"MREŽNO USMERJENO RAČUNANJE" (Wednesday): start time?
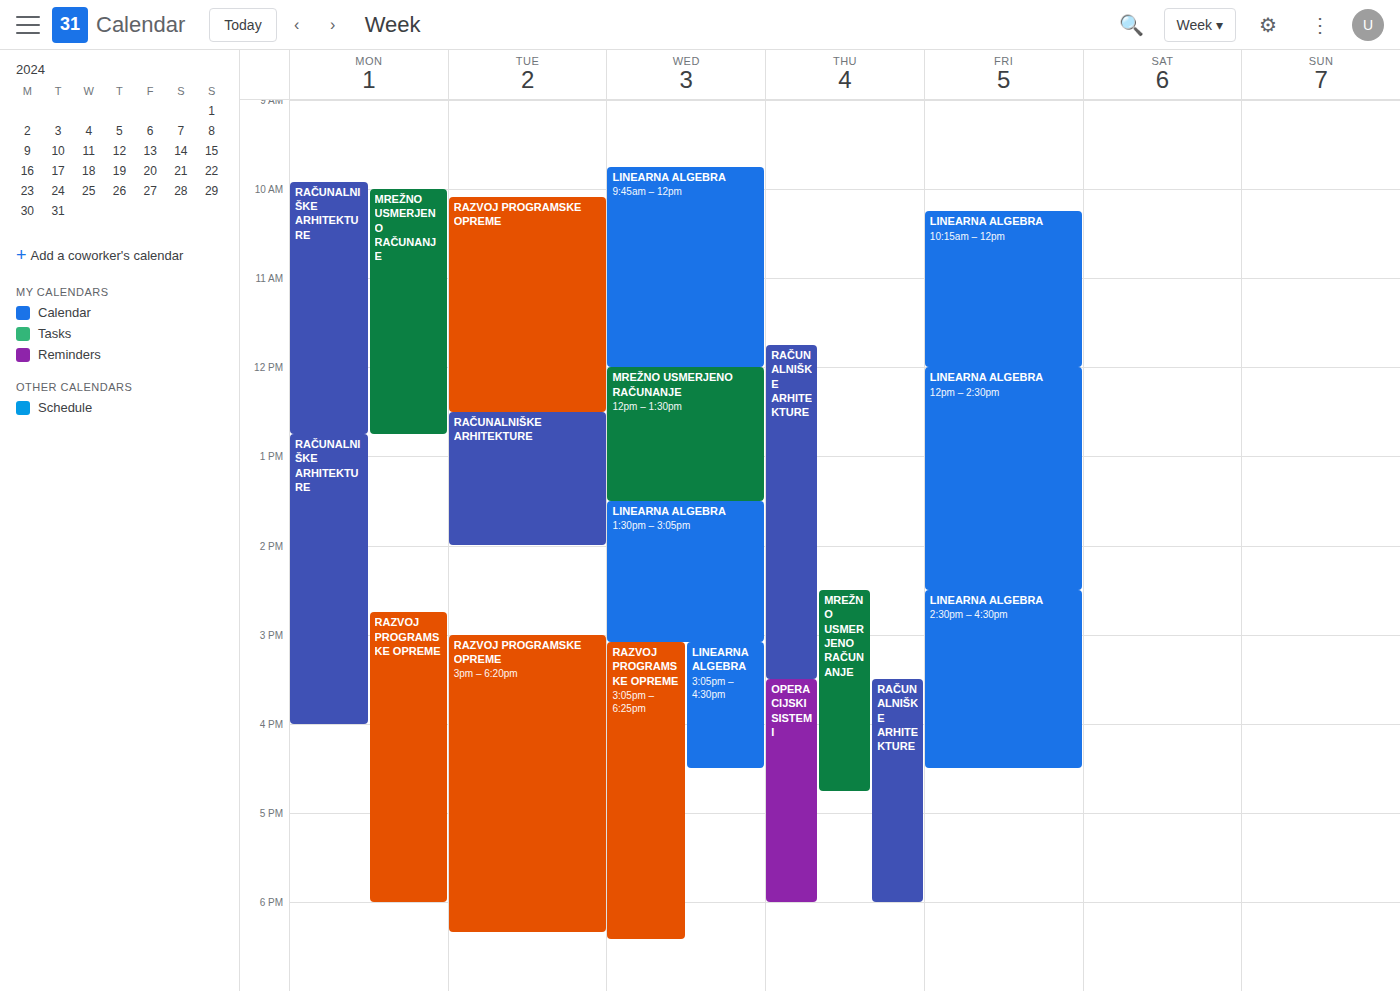
12:00 PM